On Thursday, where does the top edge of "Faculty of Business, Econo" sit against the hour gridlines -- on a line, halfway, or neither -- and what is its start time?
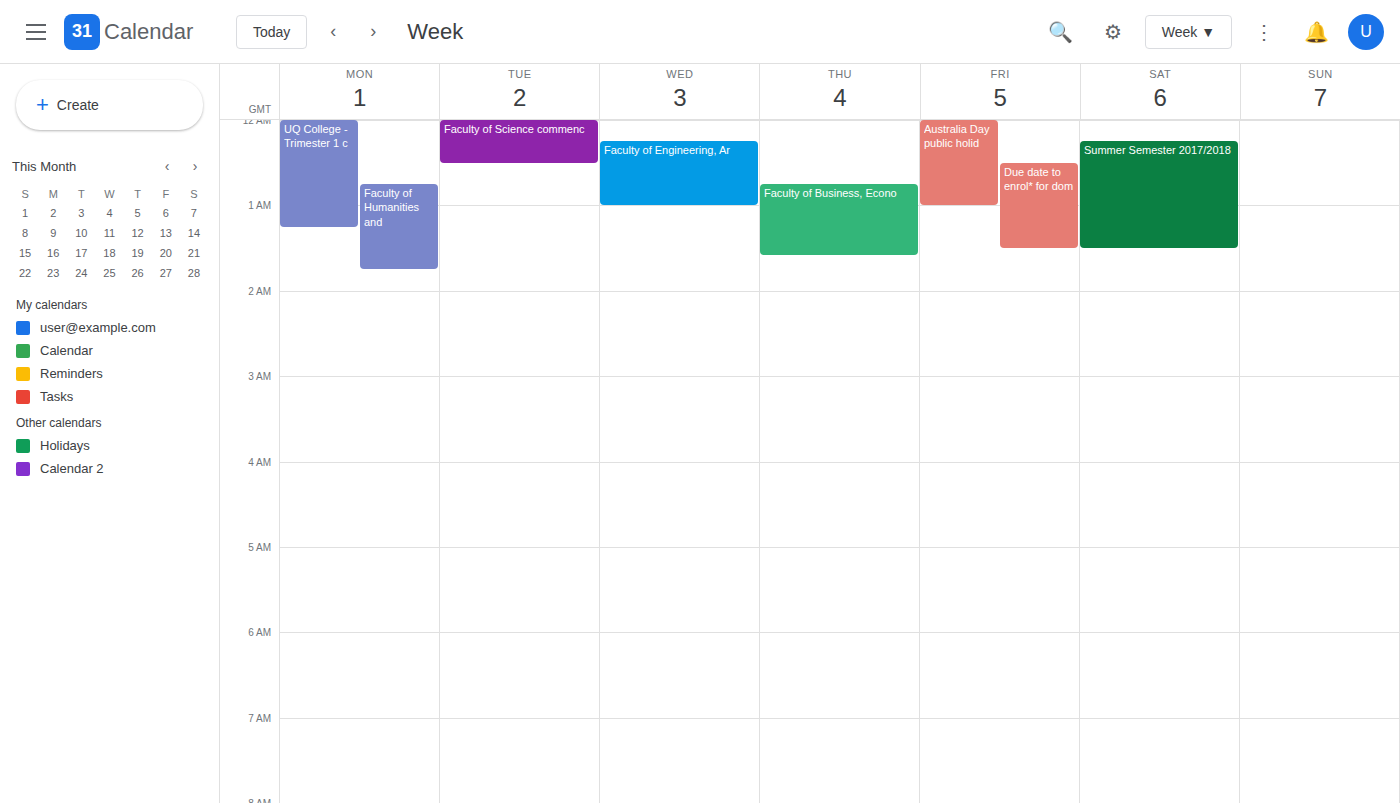
12:45 AM -- neither: three quarters of the way from the 12 AM line to the 1 AM line.